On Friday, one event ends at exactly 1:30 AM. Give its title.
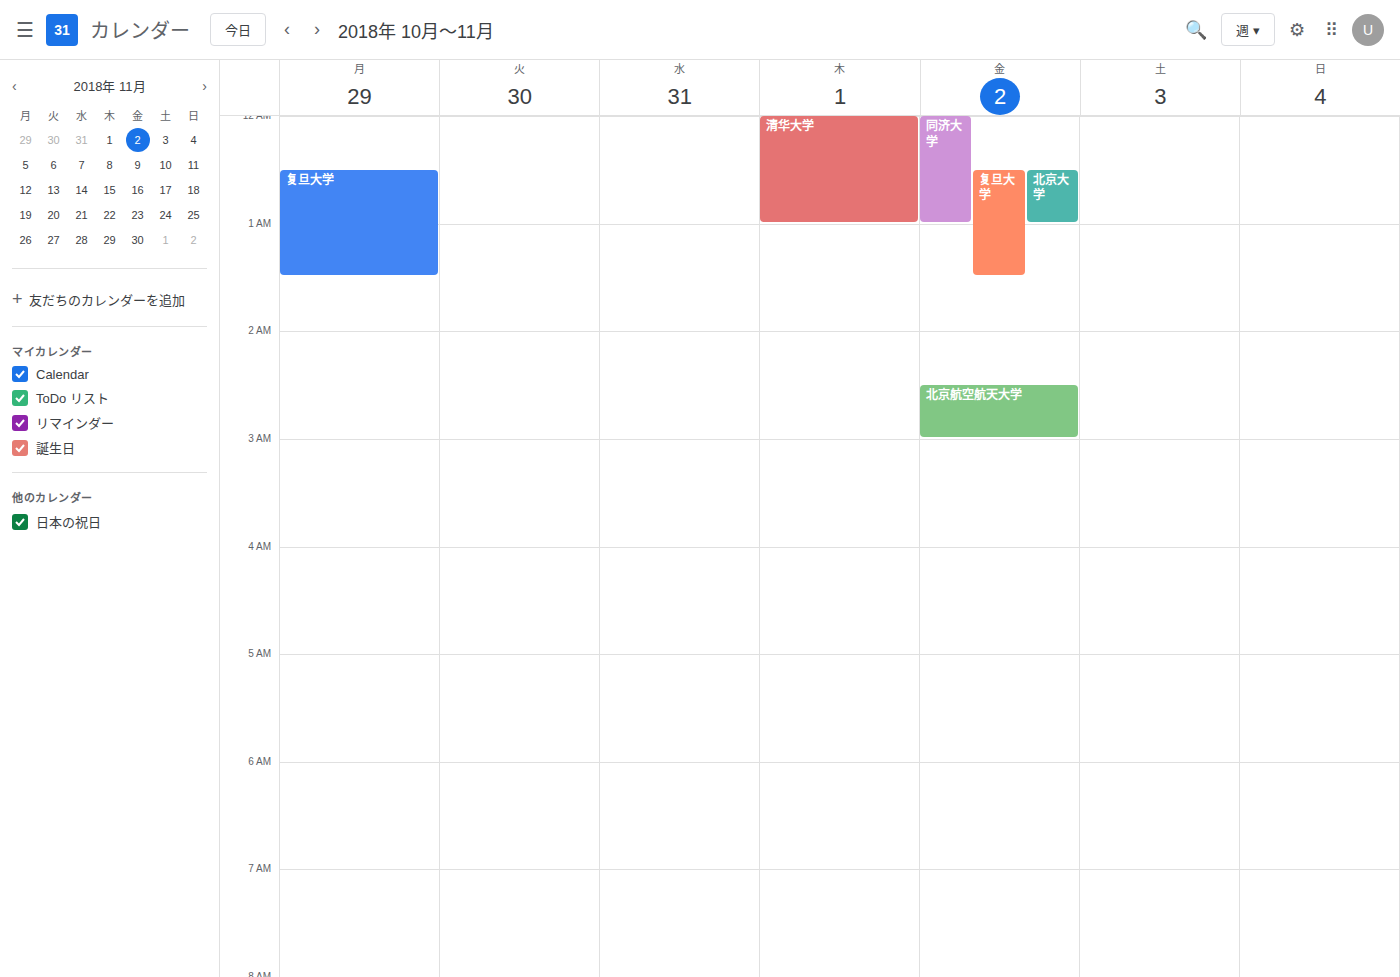
"复旦大学"